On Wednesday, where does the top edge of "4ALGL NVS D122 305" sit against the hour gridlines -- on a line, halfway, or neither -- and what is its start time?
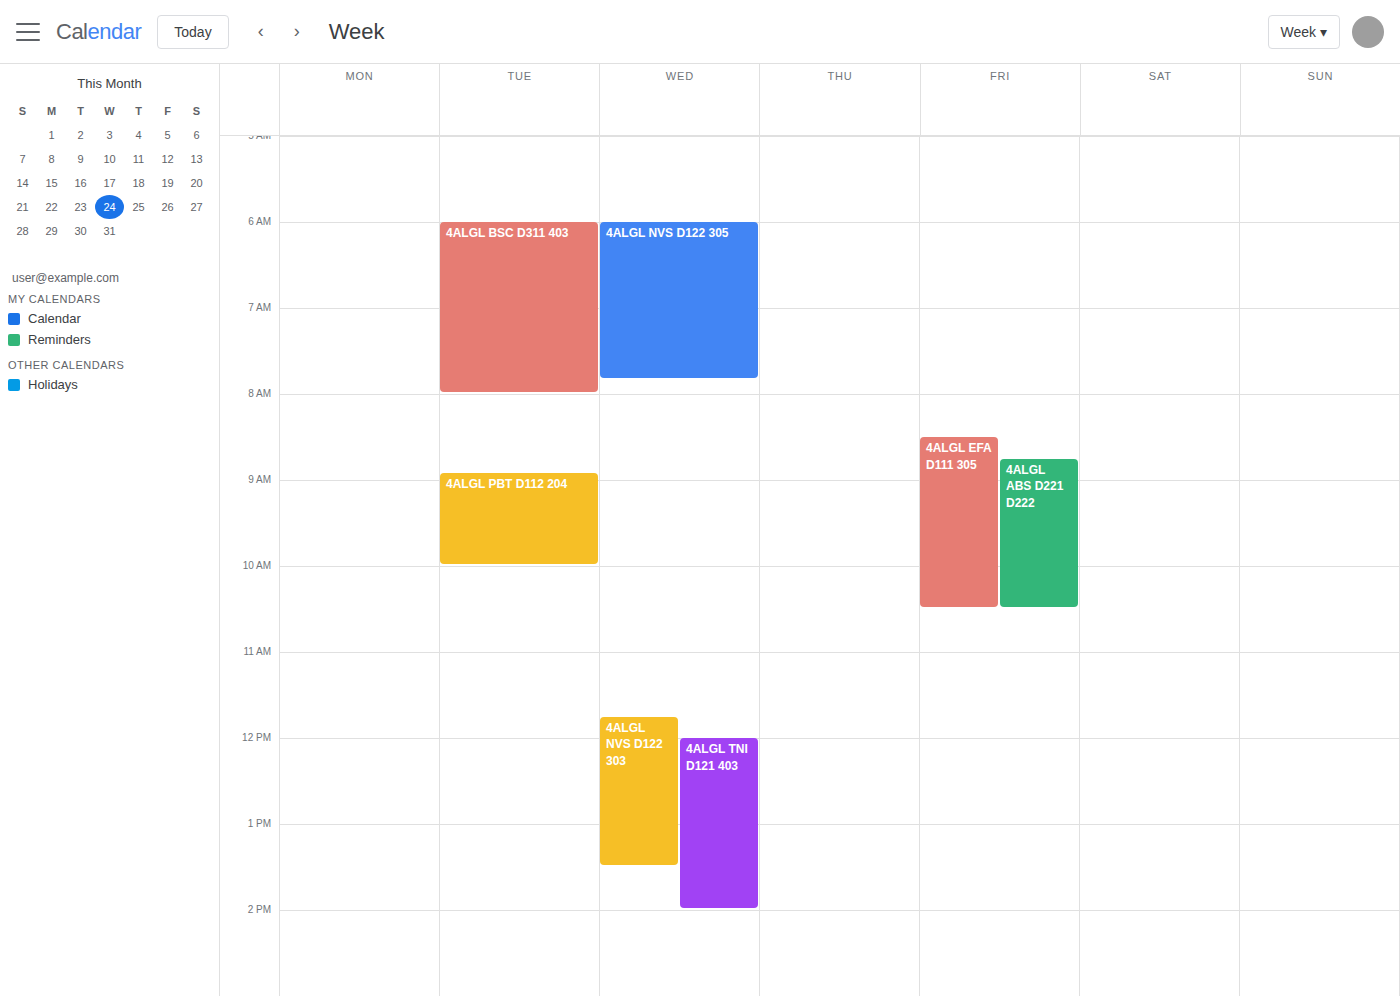
6:00 AM -- exactly on the 6 AM line.